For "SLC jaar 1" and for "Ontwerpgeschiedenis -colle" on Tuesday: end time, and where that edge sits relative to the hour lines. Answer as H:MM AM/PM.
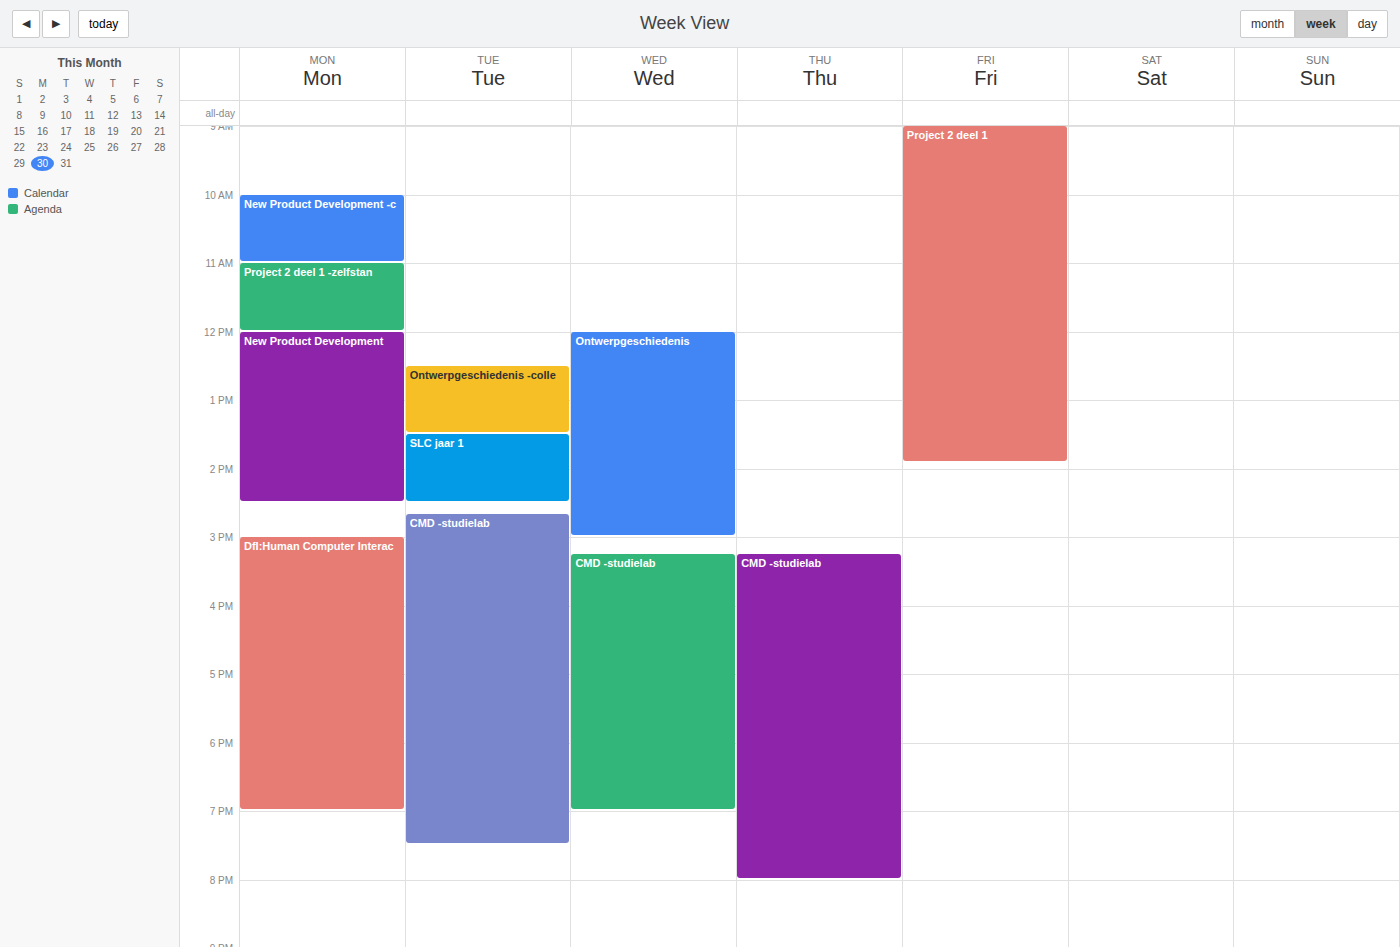
"SLC jaar 1": 2:30 PM, halfway between the 2 PM and 3 PM lines. "Ontwerpgeschiedenis -colle": 1:30 PM, halfway between the 1 PM and 2 PM lines.